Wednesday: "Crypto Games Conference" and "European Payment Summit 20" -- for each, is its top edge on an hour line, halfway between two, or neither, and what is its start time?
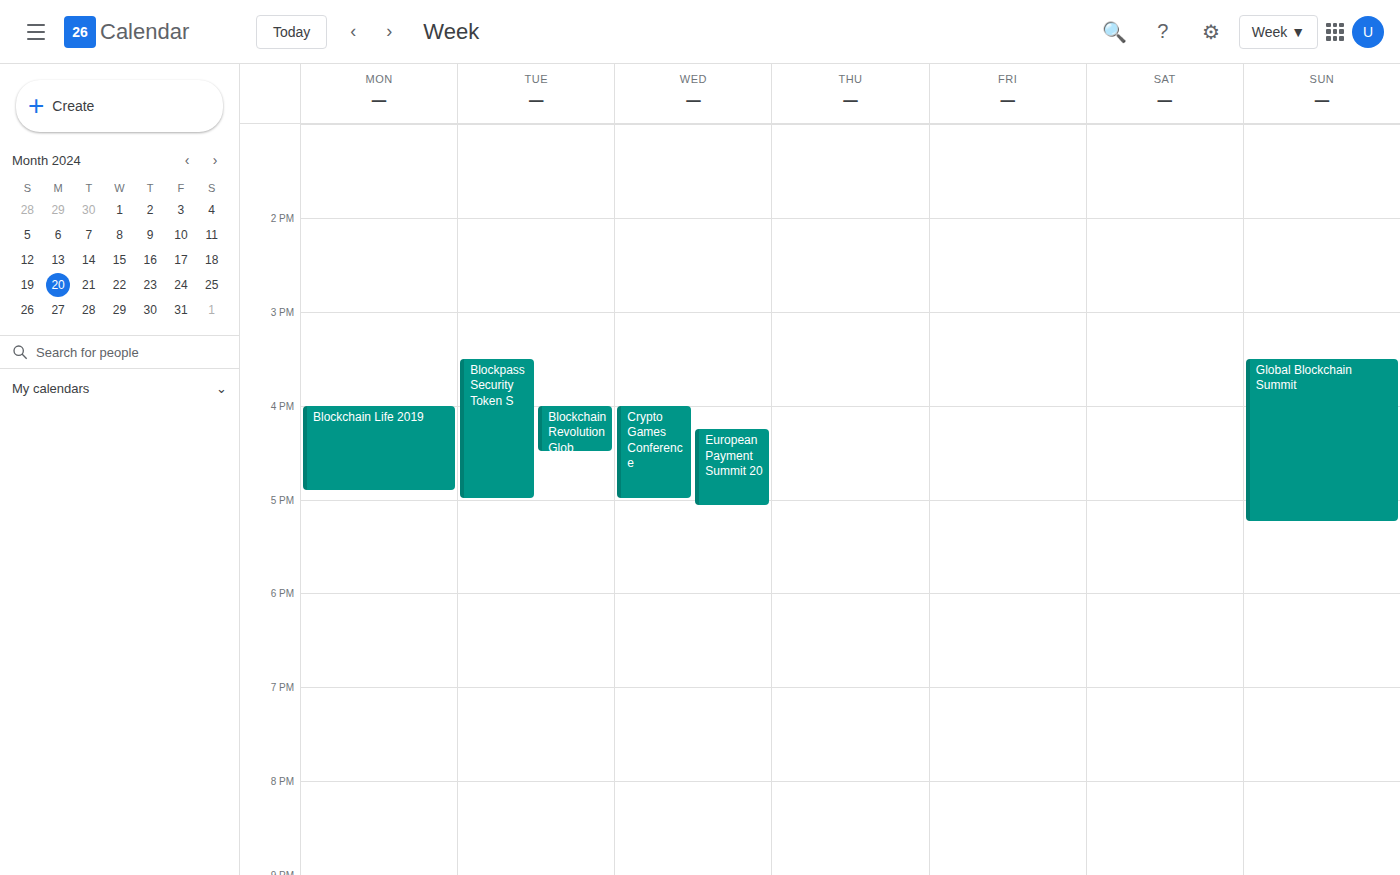
"Crypto Games Conference": 16:00, exactly on the 16:00 line. "European Payment Summit 20": 16:15, neither: a quarter of the way from the 16:00 line to the 17:00 line.